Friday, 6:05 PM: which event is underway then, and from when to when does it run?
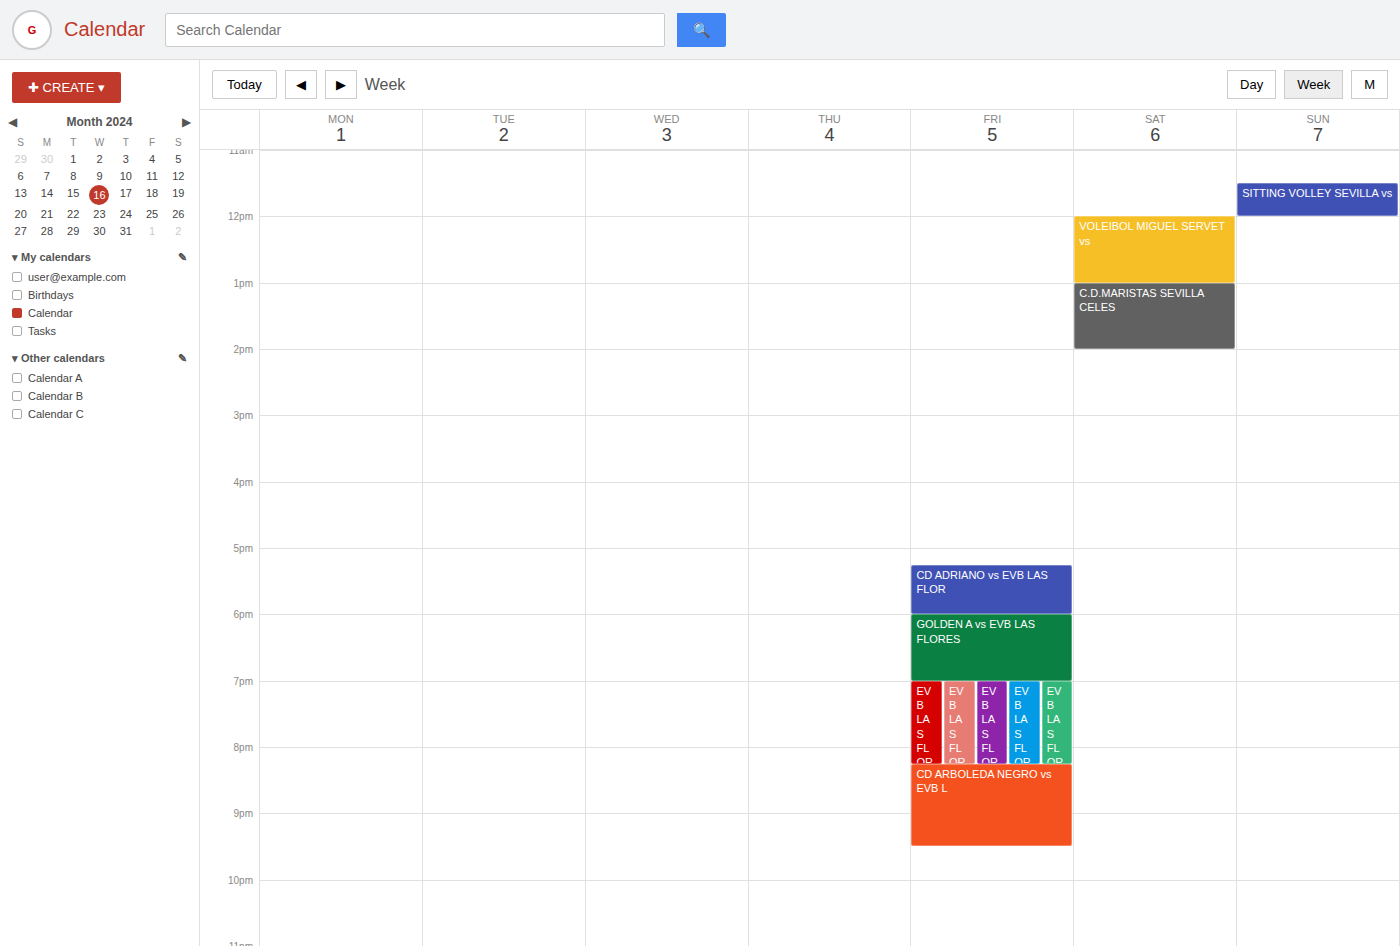
"GOLDEN A vs EVB LAS FLORES", 6:00 PM to 7:00 PM